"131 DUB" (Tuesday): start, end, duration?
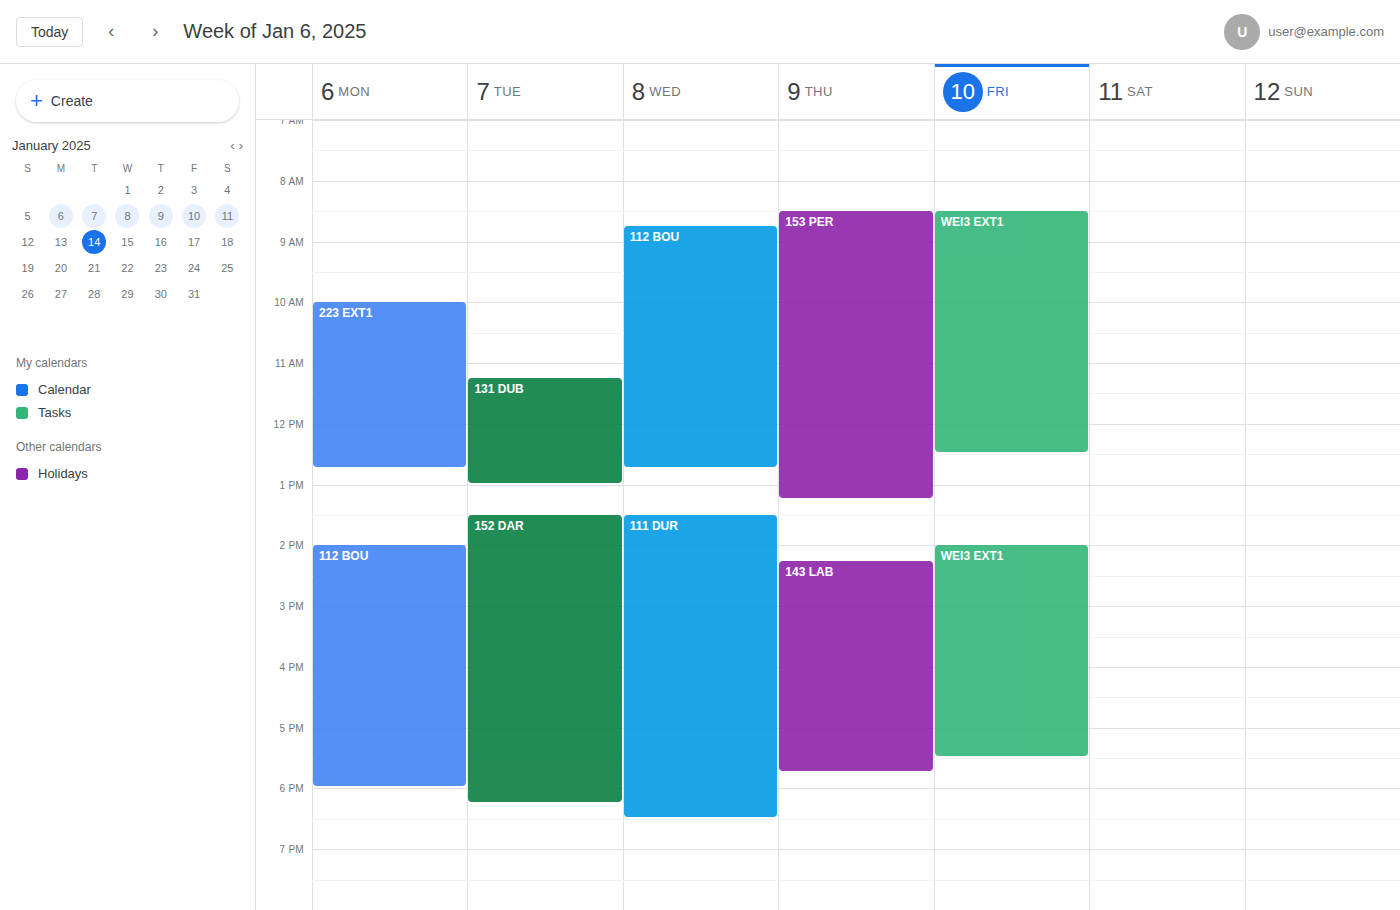
11:15 AM to 1:00 PM, 1 hour 45 minutes